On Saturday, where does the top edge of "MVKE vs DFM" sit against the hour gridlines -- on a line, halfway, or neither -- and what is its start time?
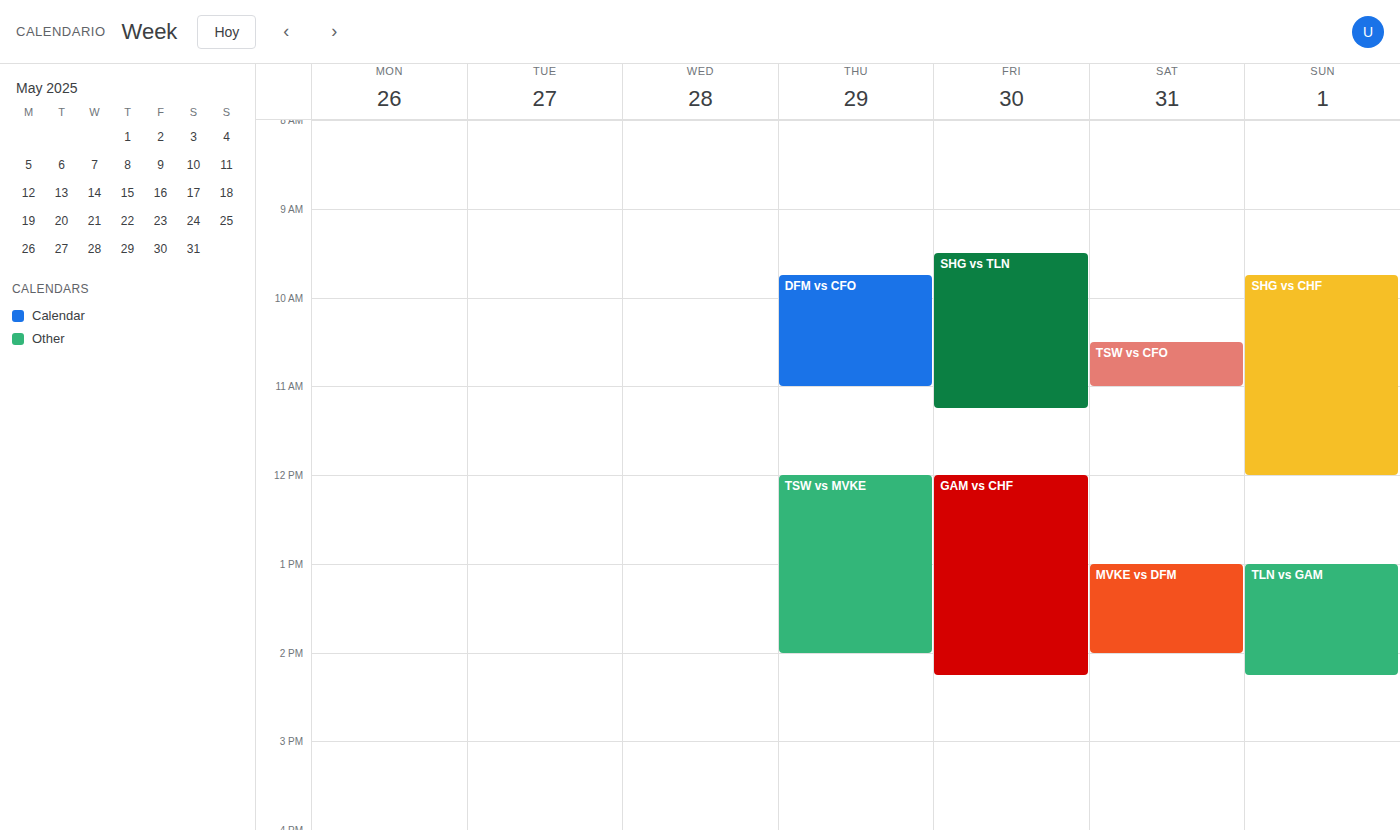
1:00 PM -- exactly on the 1 PM line.